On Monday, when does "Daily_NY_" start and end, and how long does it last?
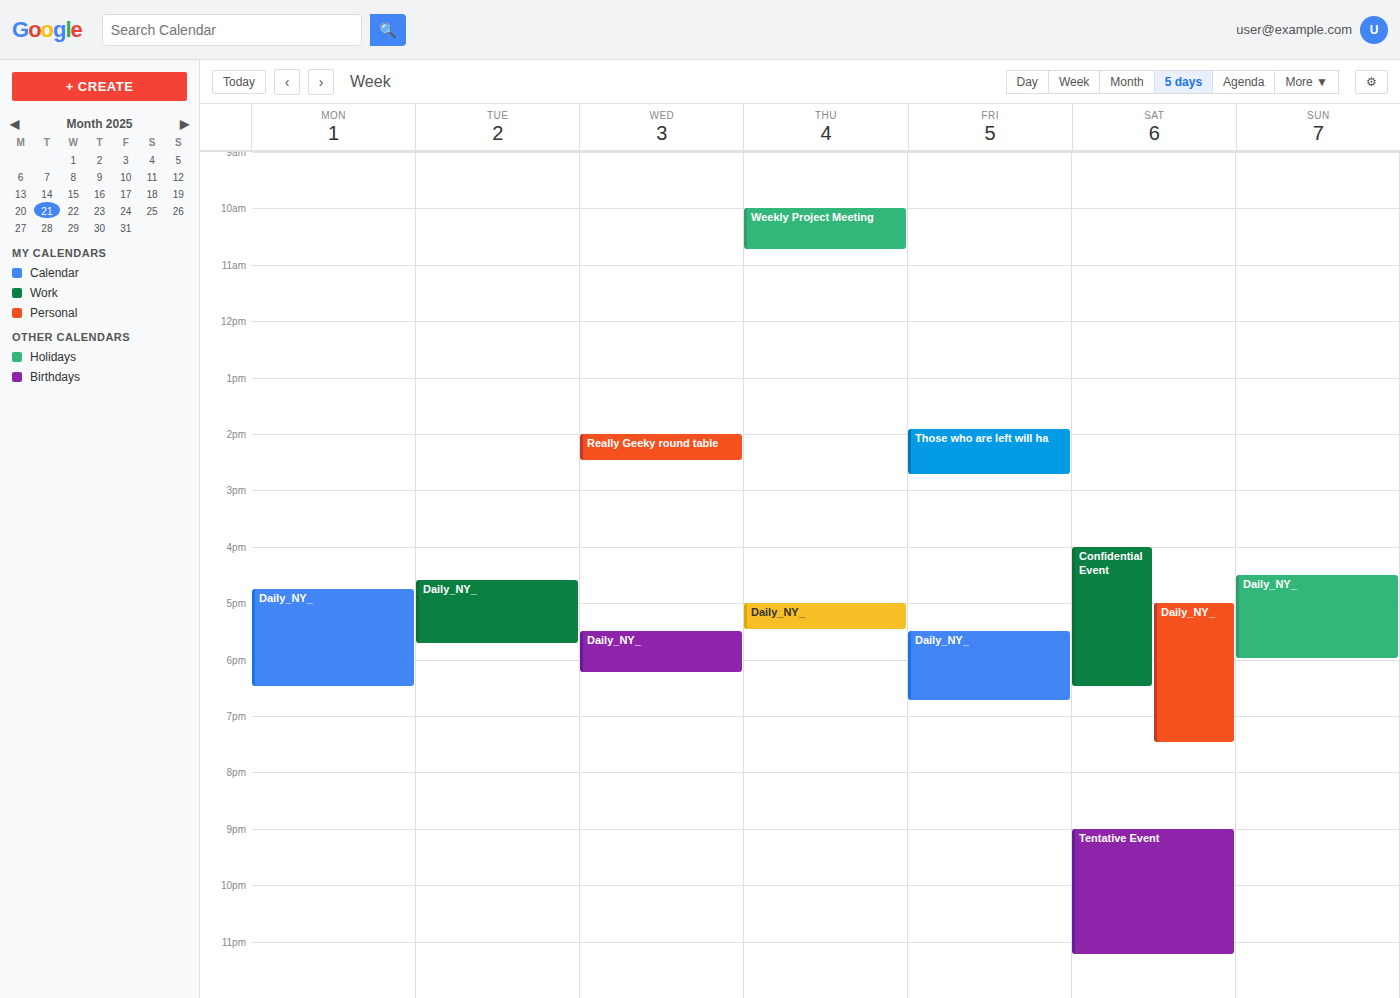
4:45 PM to 6:30 PM, 1 hour 45 minutes